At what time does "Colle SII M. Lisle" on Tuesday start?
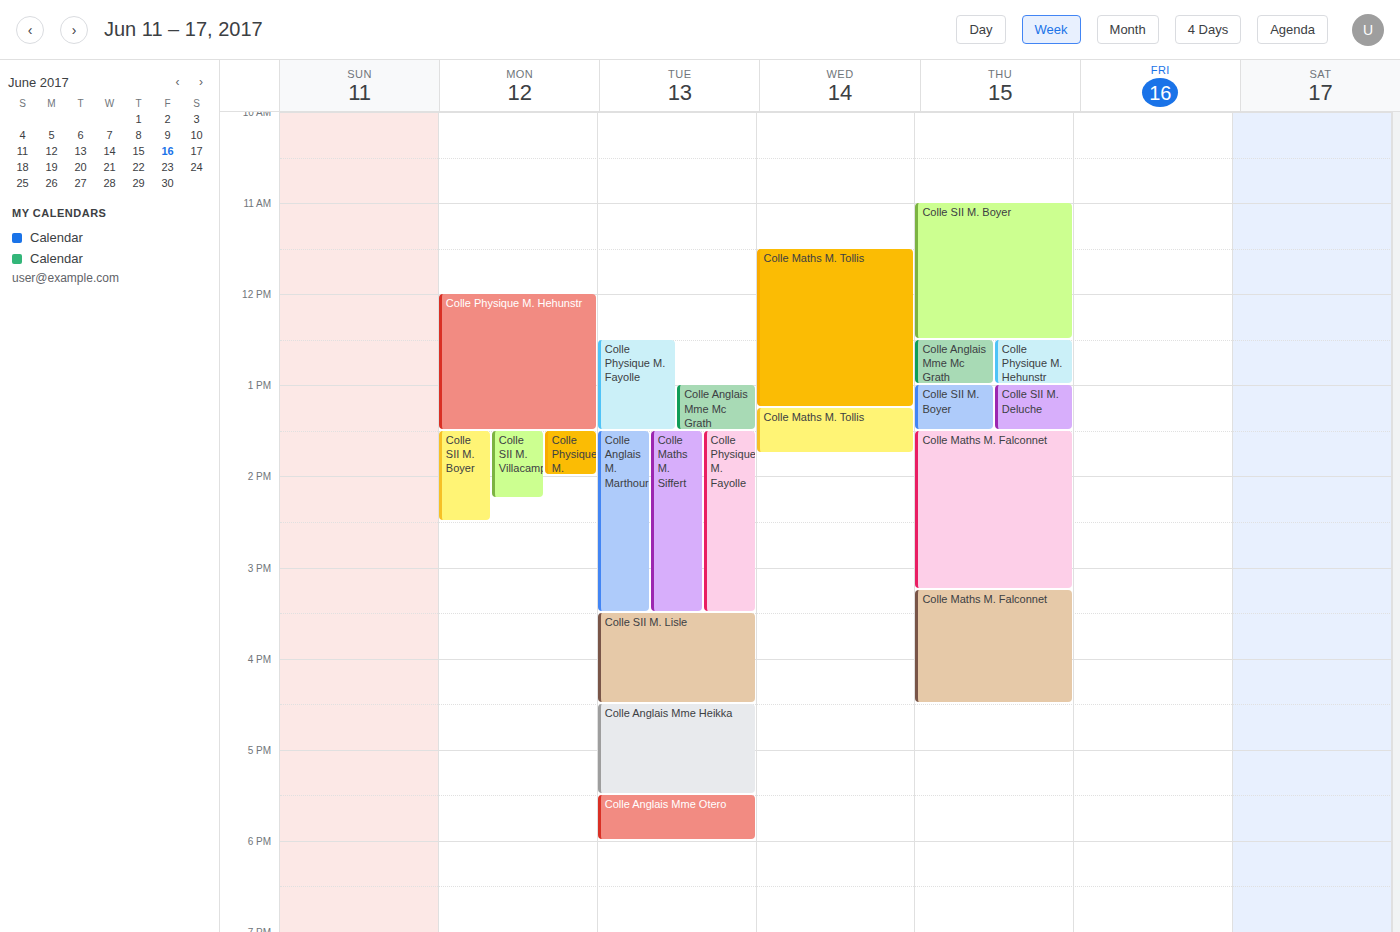
3:30 PM